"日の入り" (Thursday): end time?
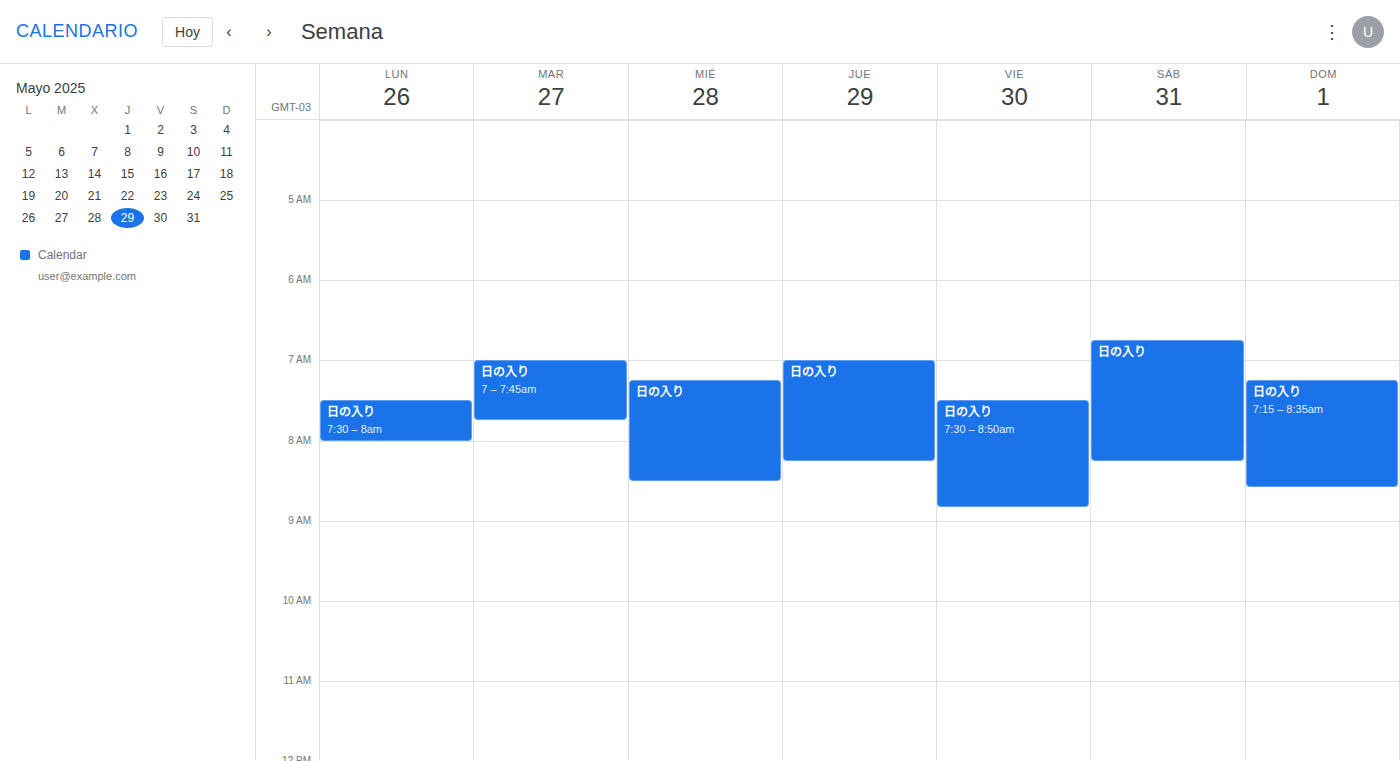
08:15